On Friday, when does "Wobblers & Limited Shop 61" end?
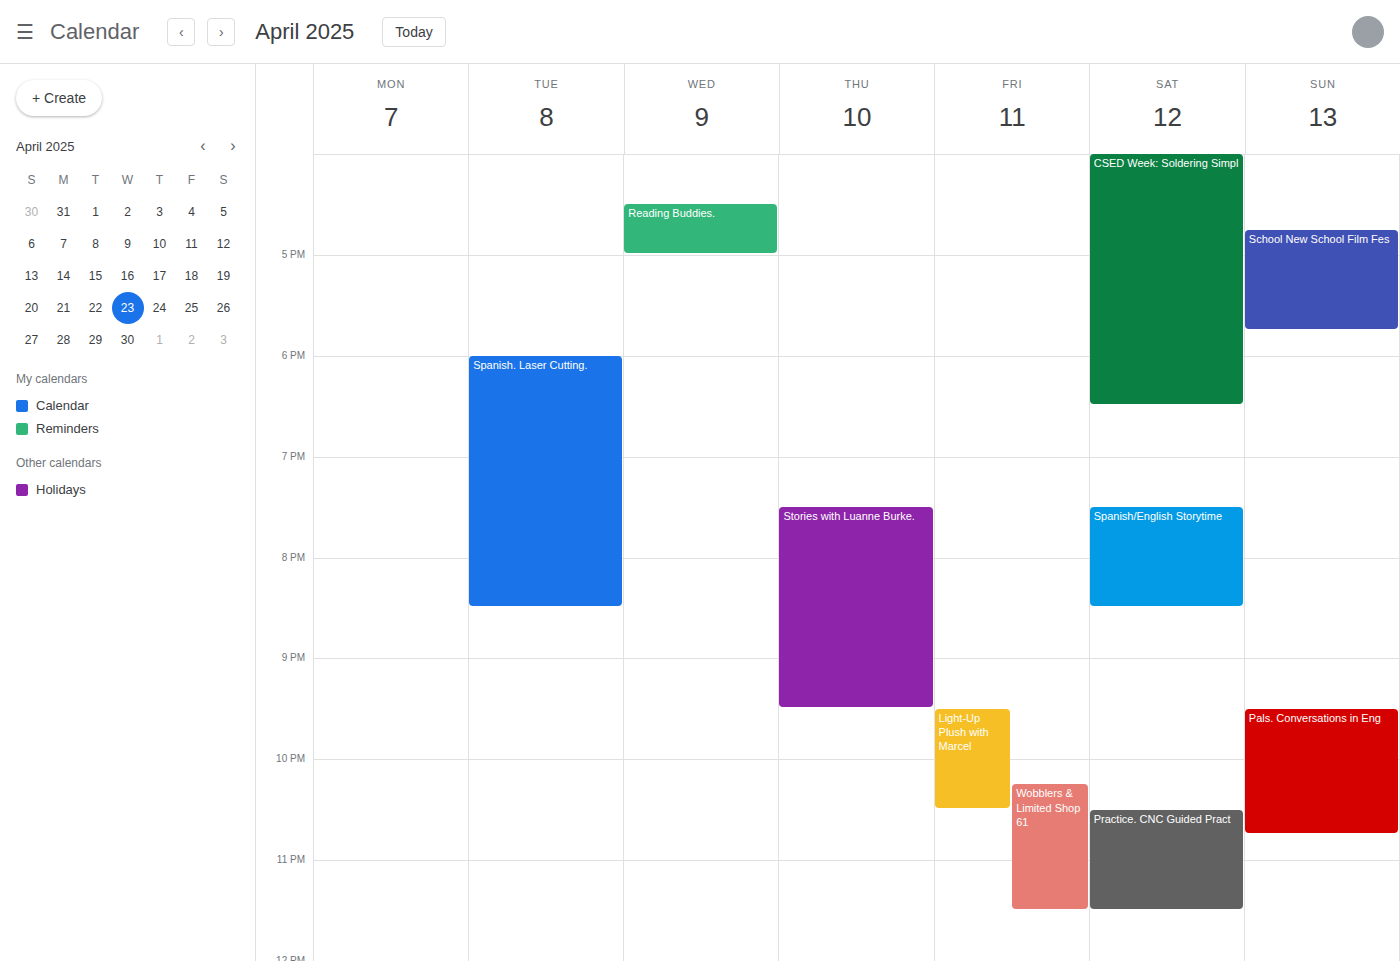
11:30 PM